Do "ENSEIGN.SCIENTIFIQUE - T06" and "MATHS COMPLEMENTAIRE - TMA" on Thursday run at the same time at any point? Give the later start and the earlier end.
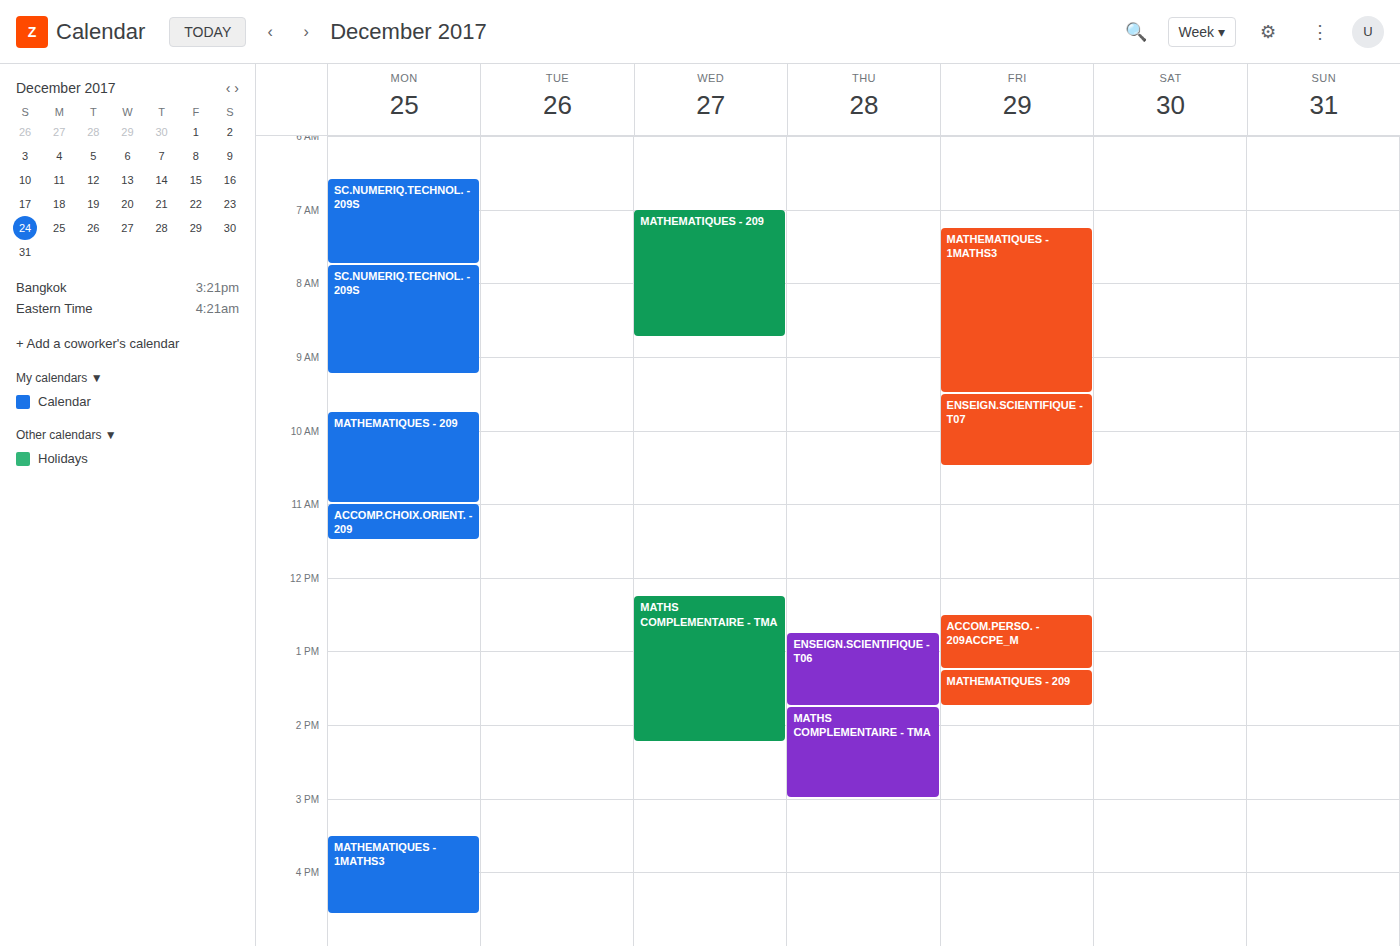
"ENSEIGN.SCIENTIFIQUE - T06" ends at 13:45, exactly when "MATHS COMPLEMENTAIRE - TMA" starts -- they touch but do not overlap.